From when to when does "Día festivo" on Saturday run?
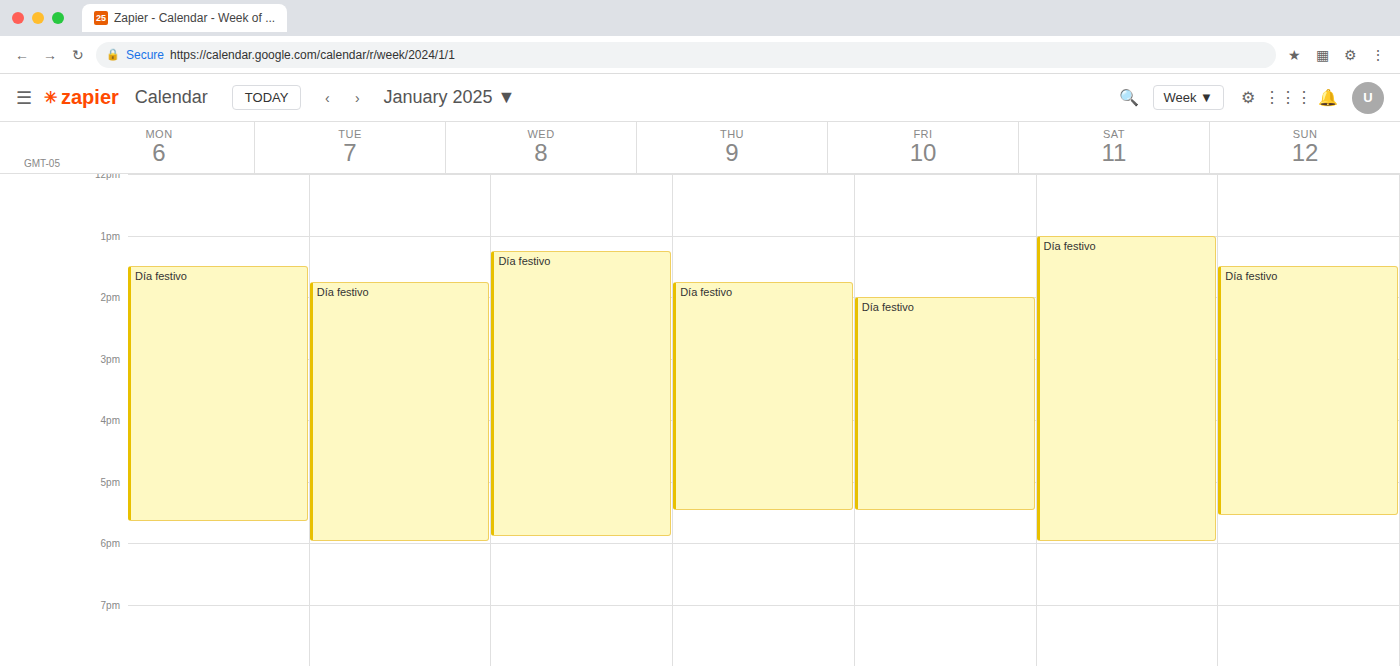
1:00 PM to 6:00 PM